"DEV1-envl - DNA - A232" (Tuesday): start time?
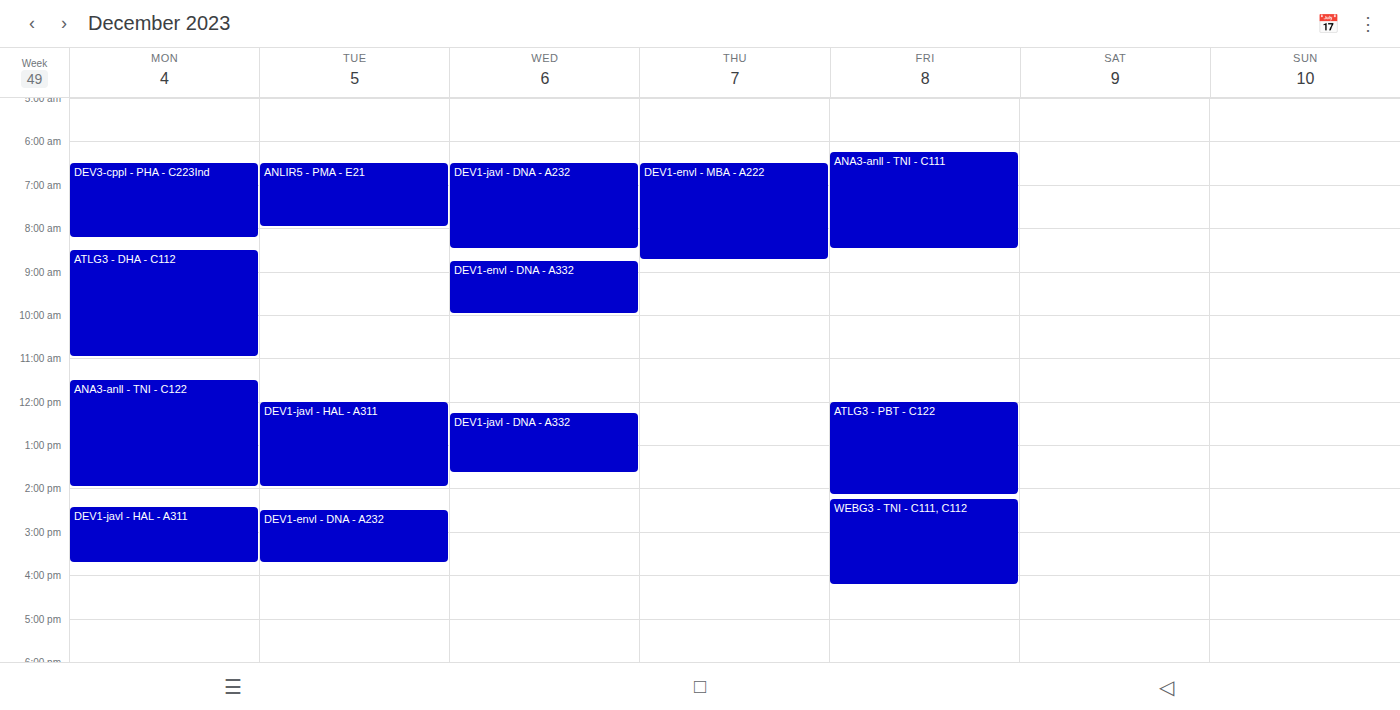
14:30